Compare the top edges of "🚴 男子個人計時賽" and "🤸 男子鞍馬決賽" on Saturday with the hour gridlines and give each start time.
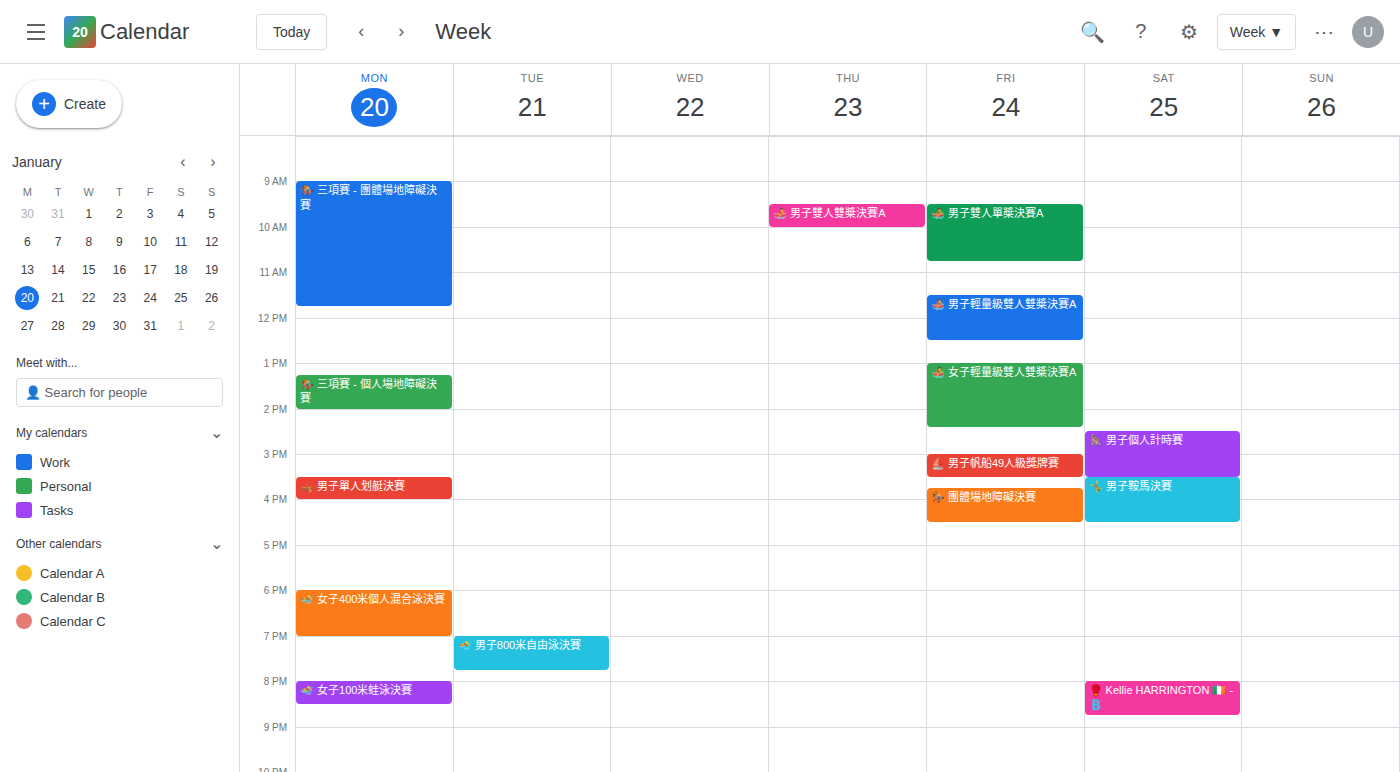
"🚴 男子個人計時賽": 14:30, halfway between the 14:00 and 15:00 lines. "🤸 男子鞍馬決賽": 15:30, halfway between the 15:00 and 16:00 lines.